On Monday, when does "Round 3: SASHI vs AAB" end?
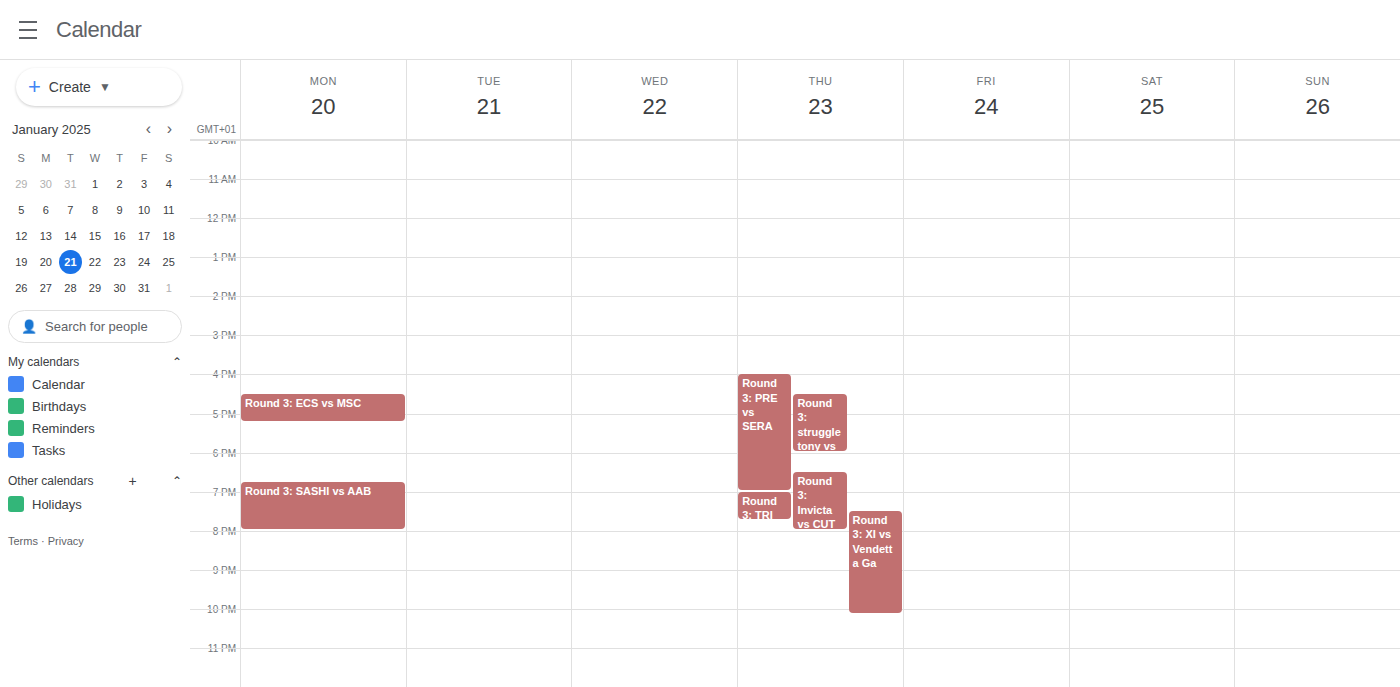
8:00 PM